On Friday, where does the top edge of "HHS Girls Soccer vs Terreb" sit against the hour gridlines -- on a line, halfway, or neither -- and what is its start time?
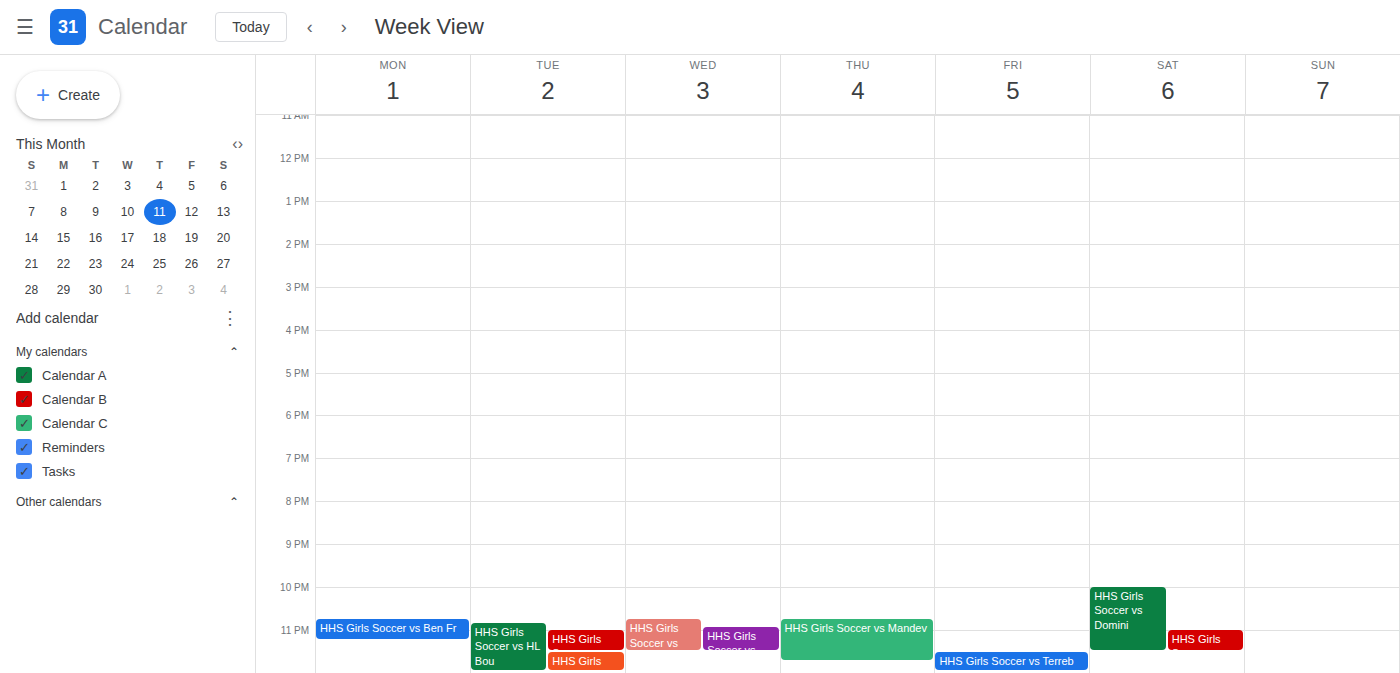
11:30 PM -- halfway between the 11 PM and 12 AM lines.